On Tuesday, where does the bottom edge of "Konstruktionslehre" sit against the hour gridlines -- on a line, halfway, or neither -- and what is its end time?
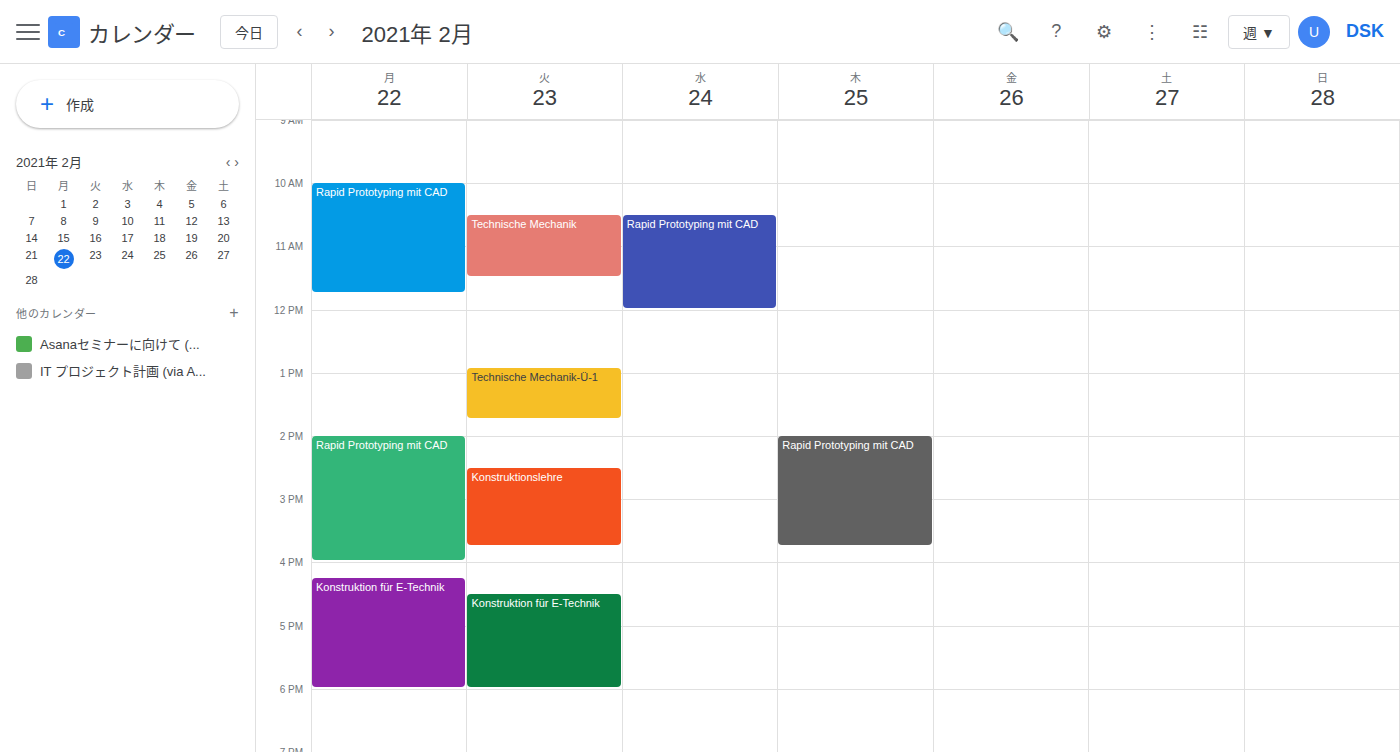
3:45 PM -- neither: three quarters of the way from the 3 PM line to the 4 PM line.